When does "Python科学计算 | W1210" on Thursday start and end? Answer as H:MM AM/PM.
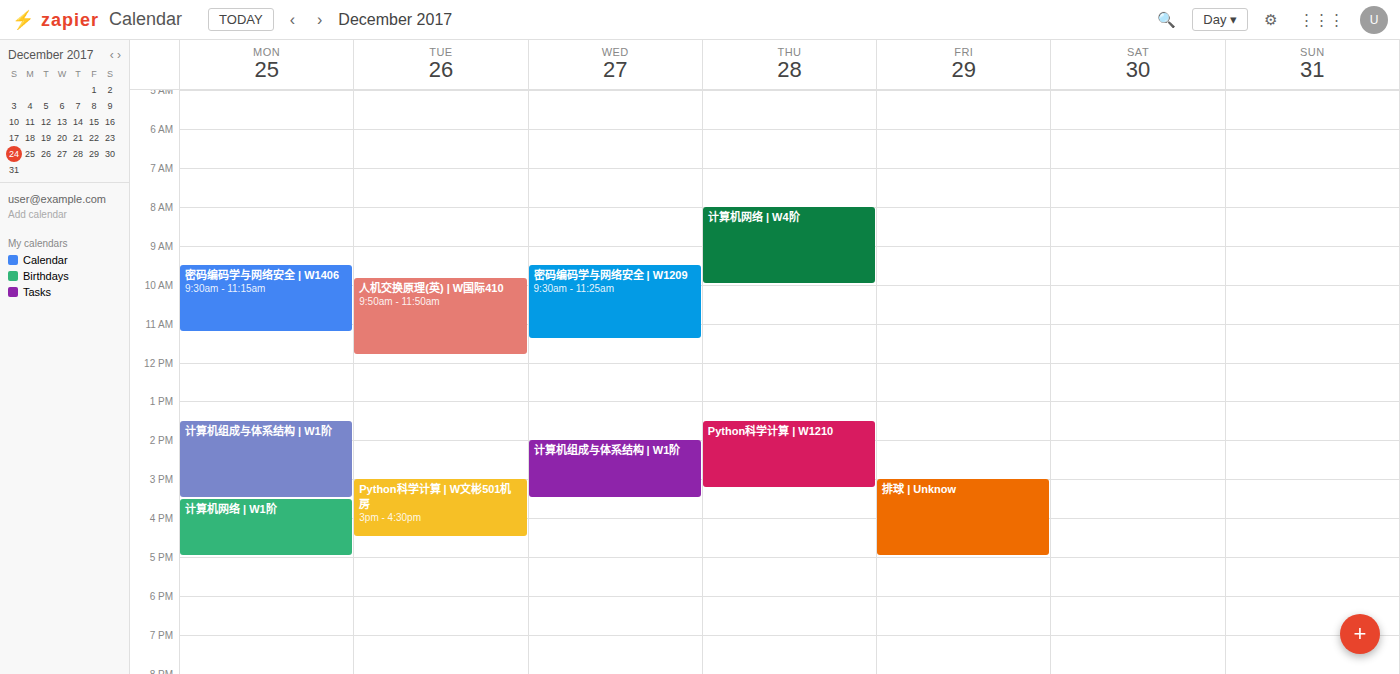
1:30 PM to 3:15 PM